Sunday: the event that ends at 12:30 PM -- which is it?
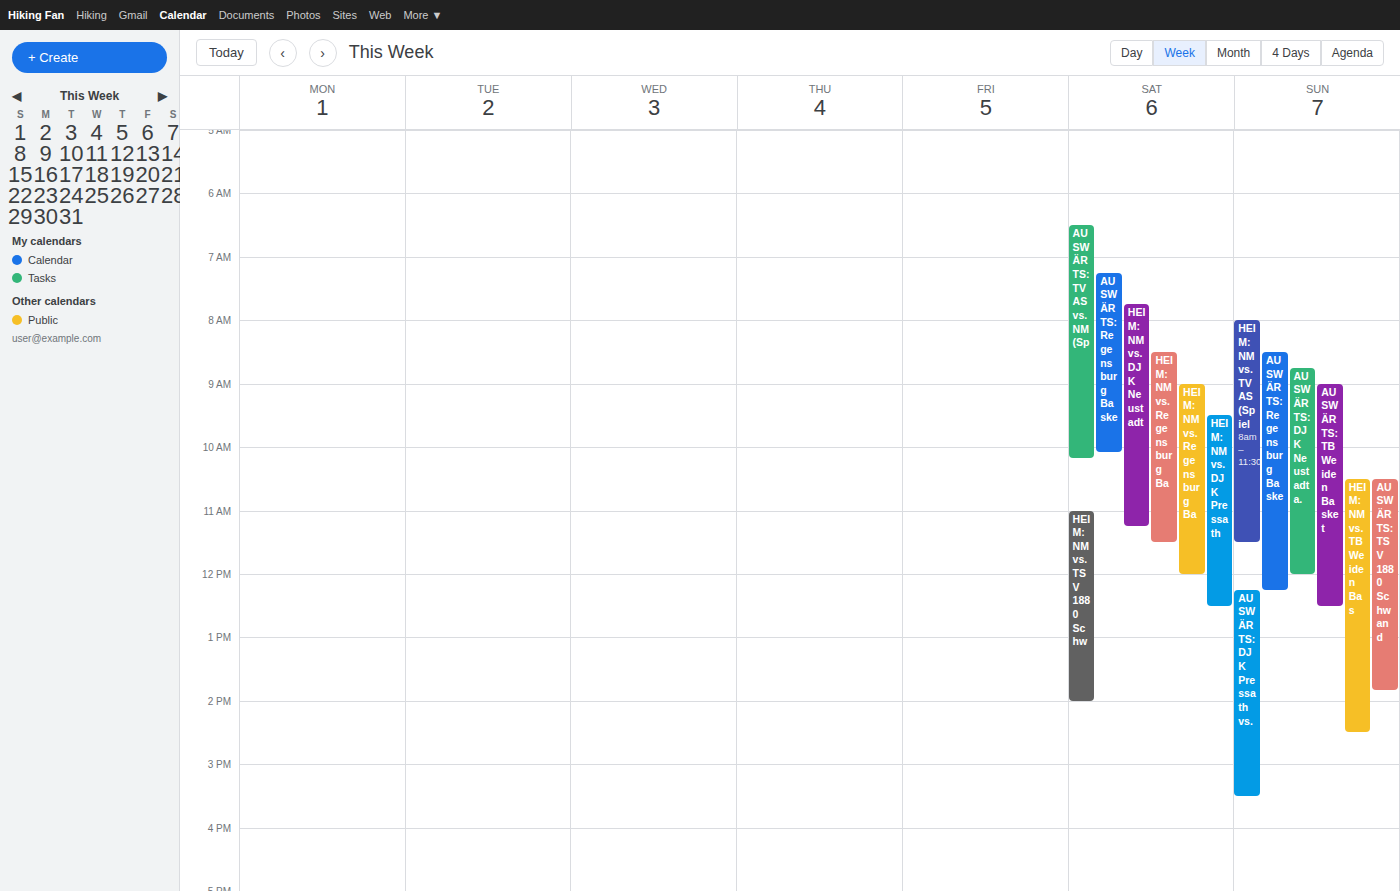
"AUSWÄRTS: TB Weiden Basket"